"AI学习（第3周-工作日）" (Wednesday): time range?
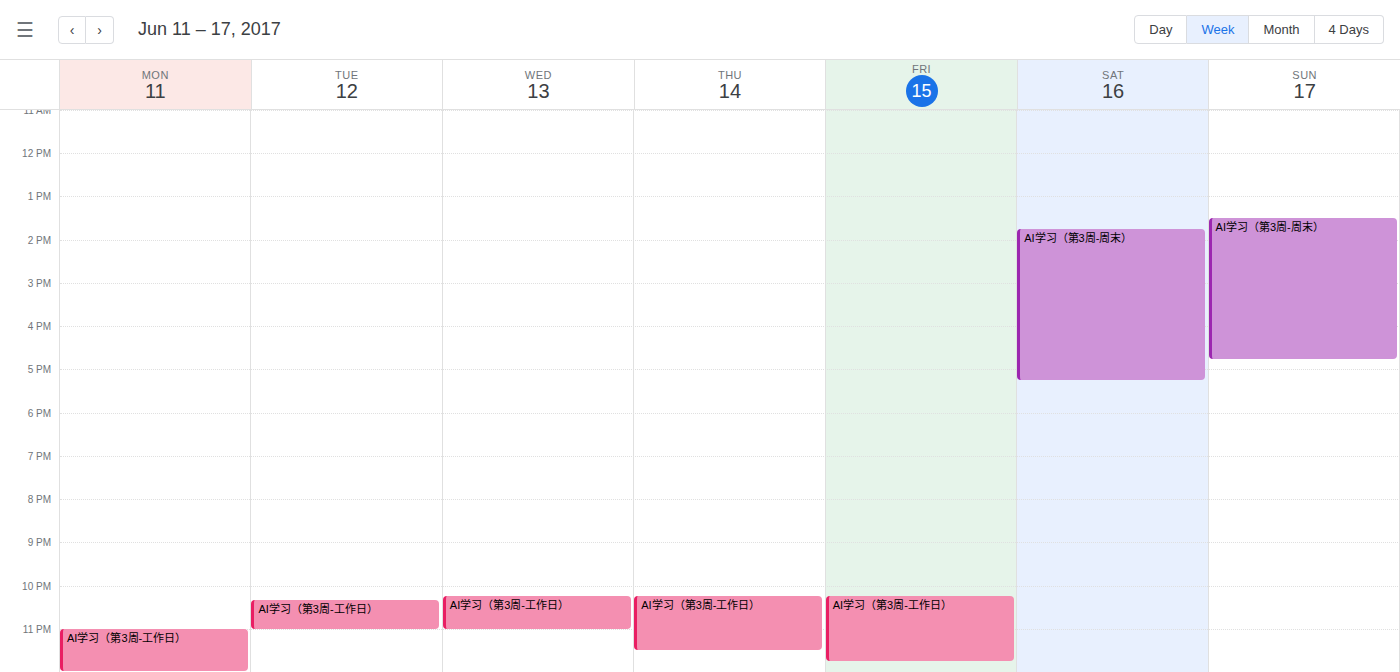
10:15 PM to 11:00 PM